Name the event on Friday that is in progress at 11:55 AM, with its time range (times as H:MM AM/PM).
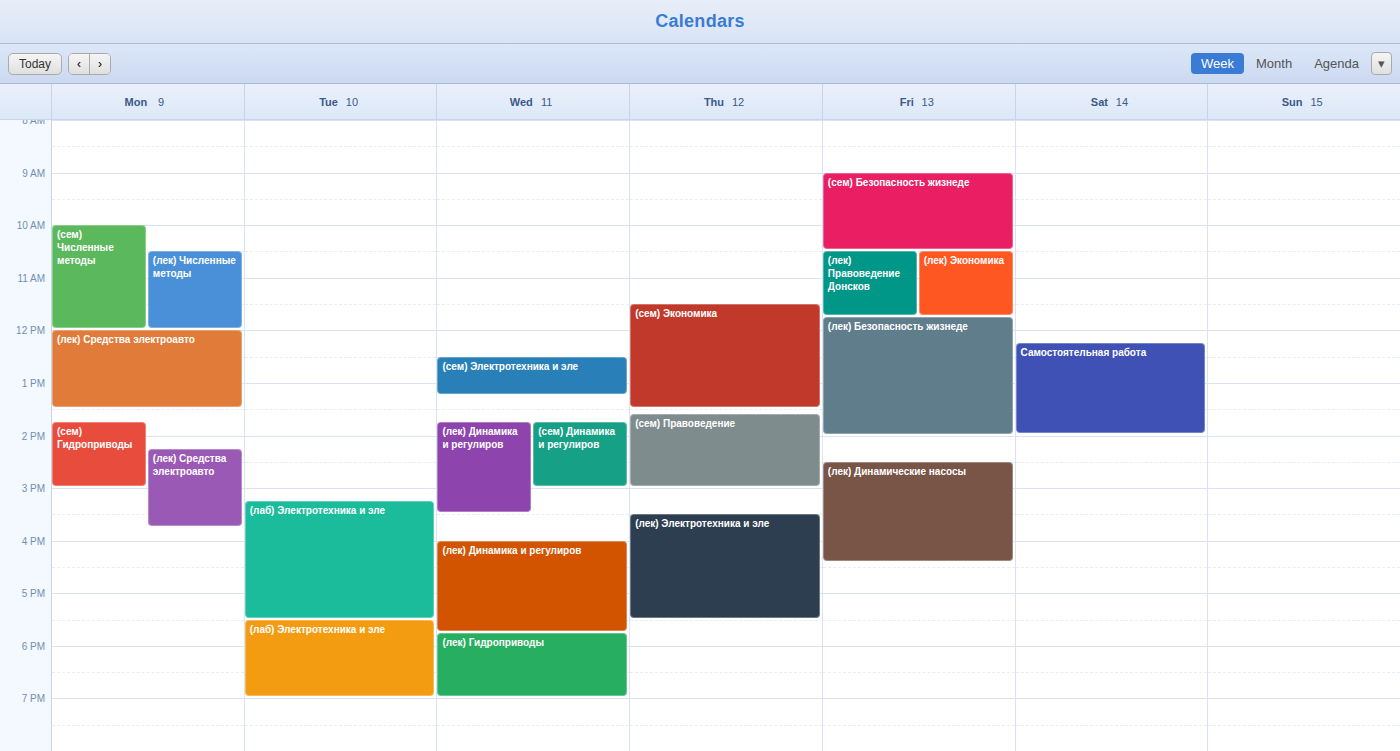
"(лек) Безопасность жизнеде", 11:45 AM to 2:00 PM